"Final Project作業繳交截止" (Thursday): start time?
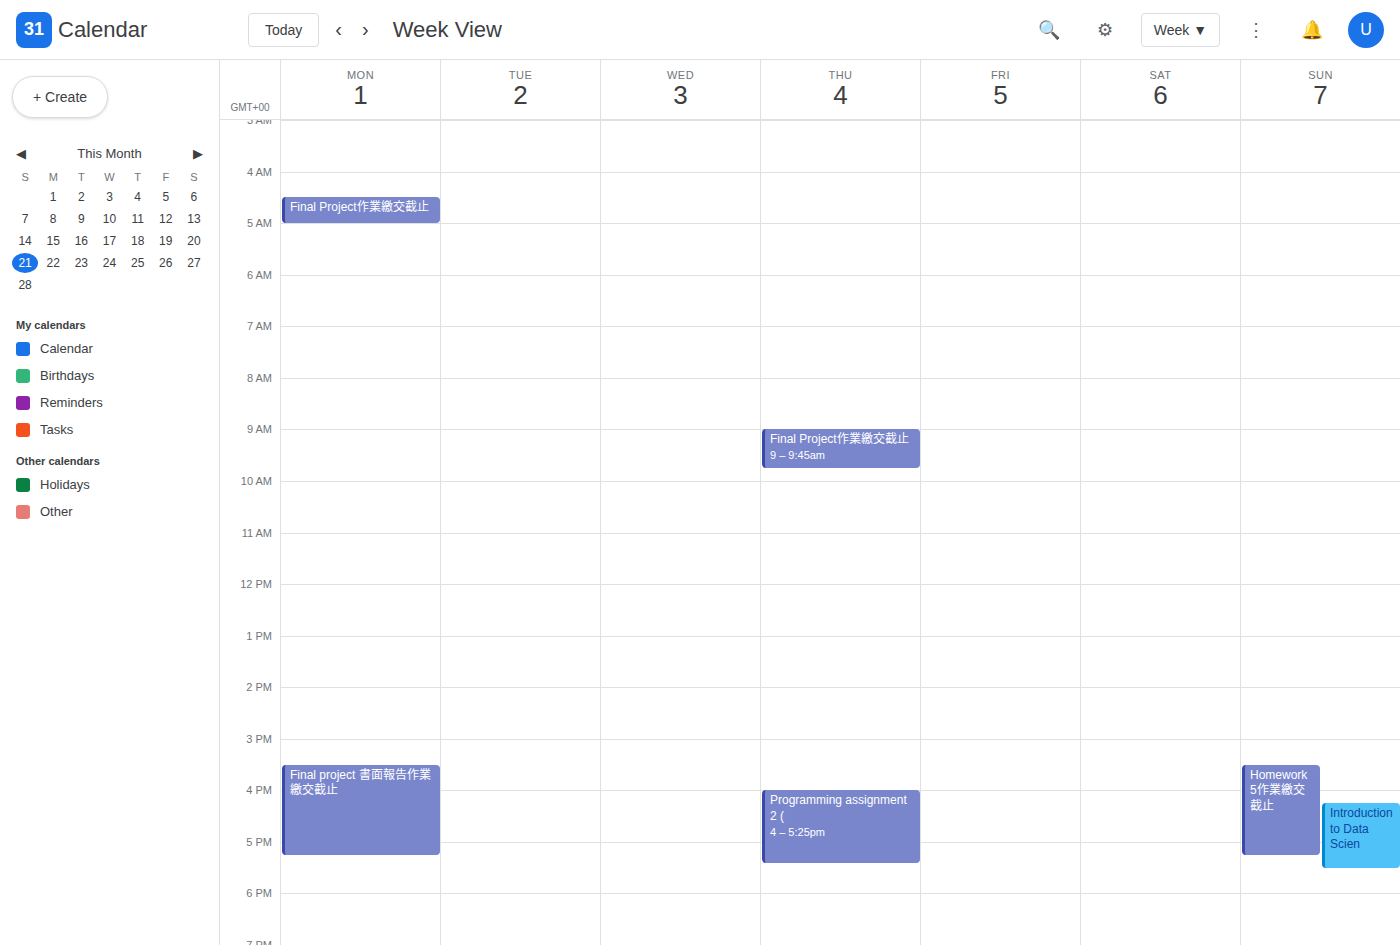
9:00 AM